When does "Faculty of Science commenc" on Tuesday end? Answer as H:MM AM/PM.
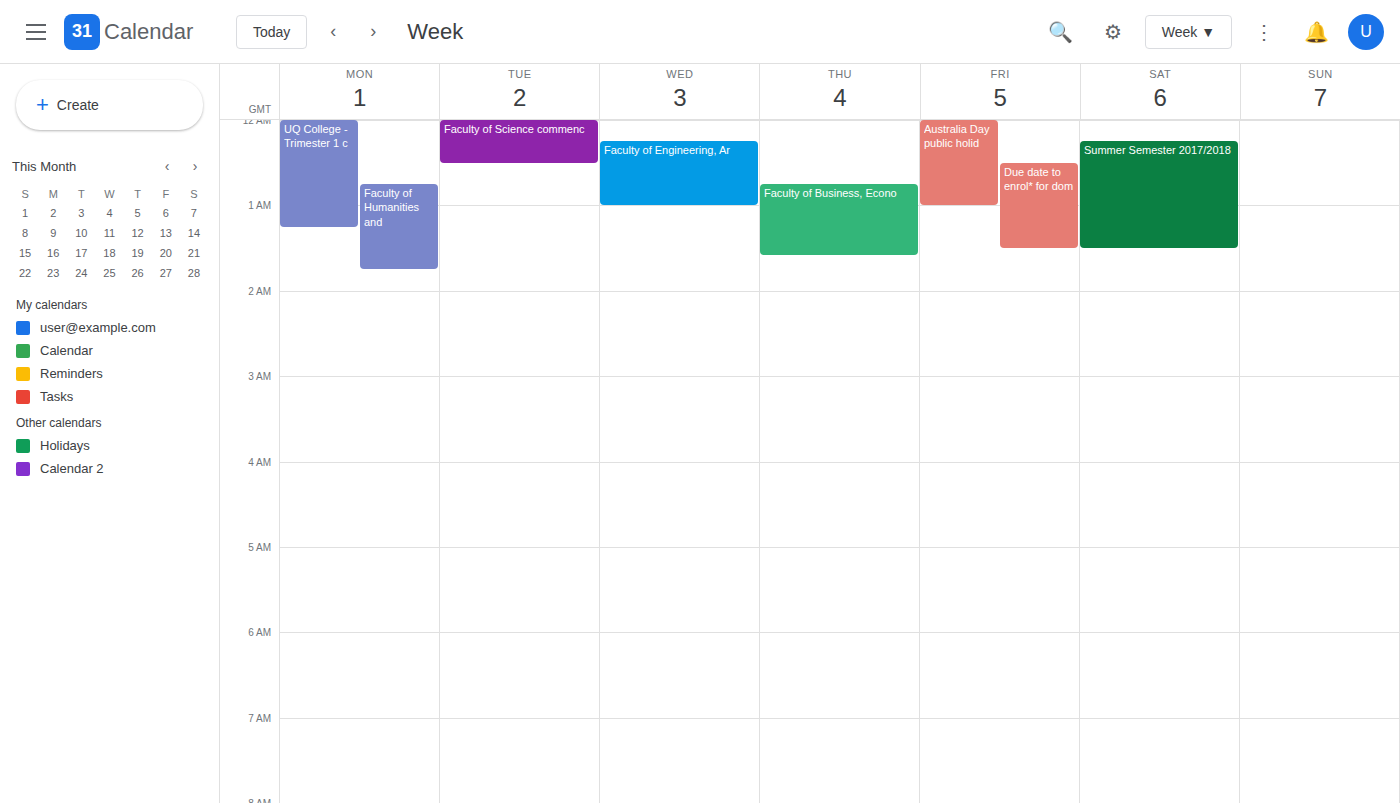
12:30 AM